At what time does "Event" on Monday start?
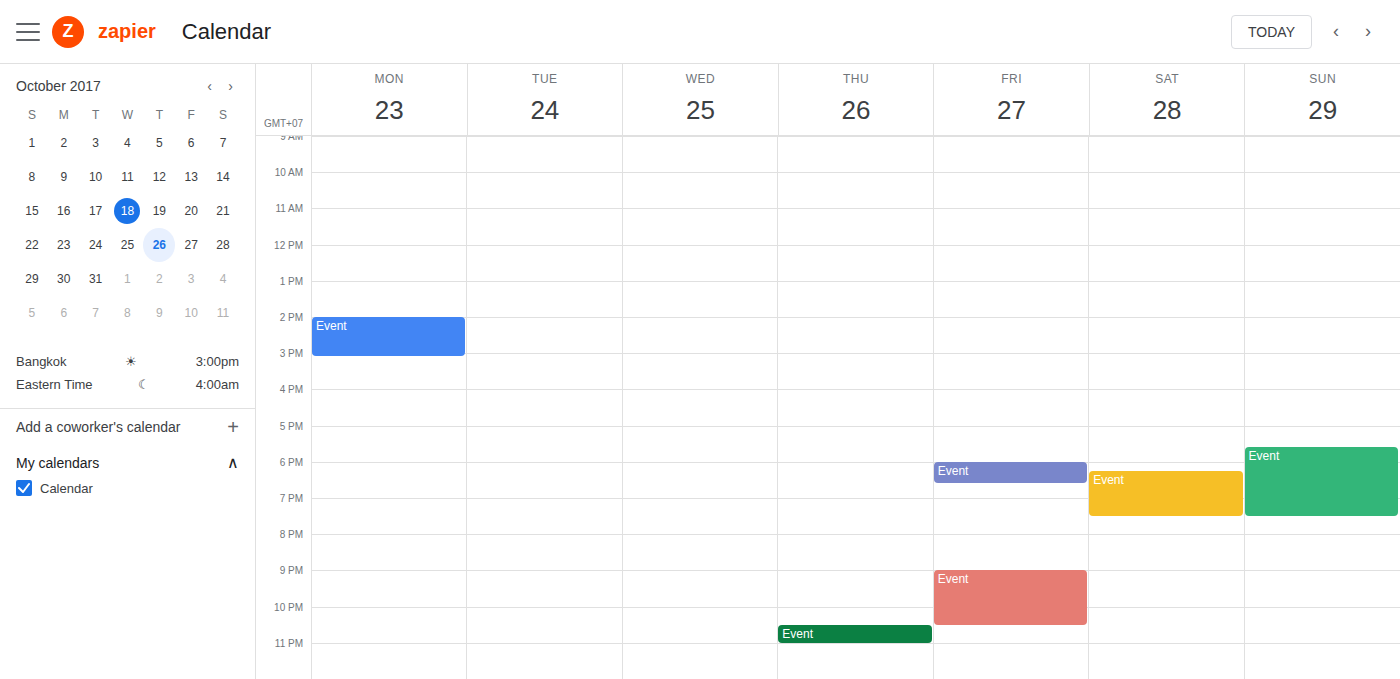
14:00